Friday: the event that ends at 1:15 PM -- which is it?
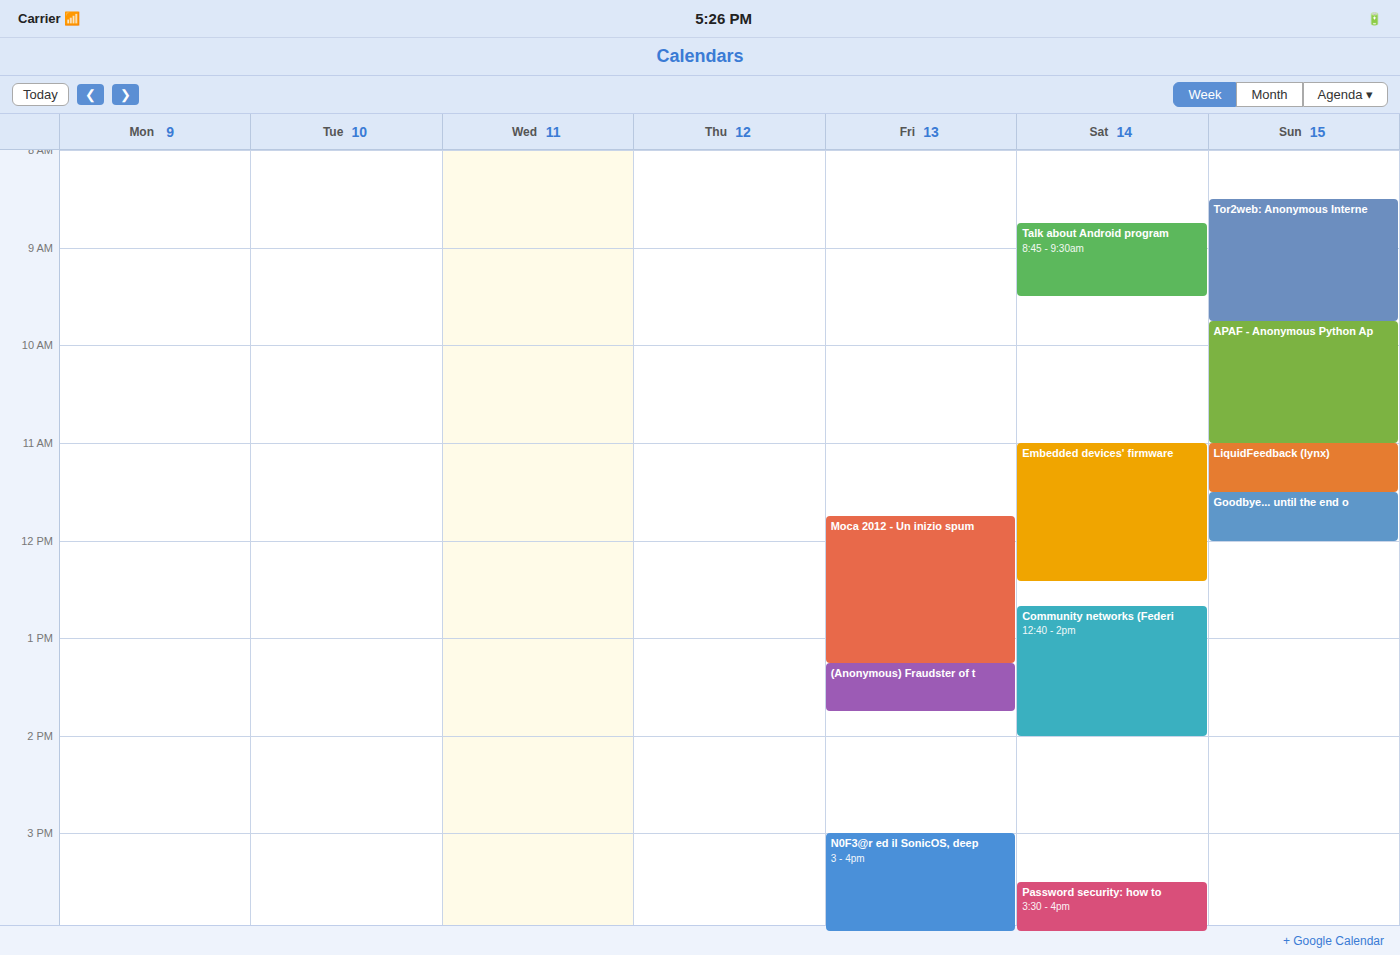
"Moca 2012 - Un inizio spum"